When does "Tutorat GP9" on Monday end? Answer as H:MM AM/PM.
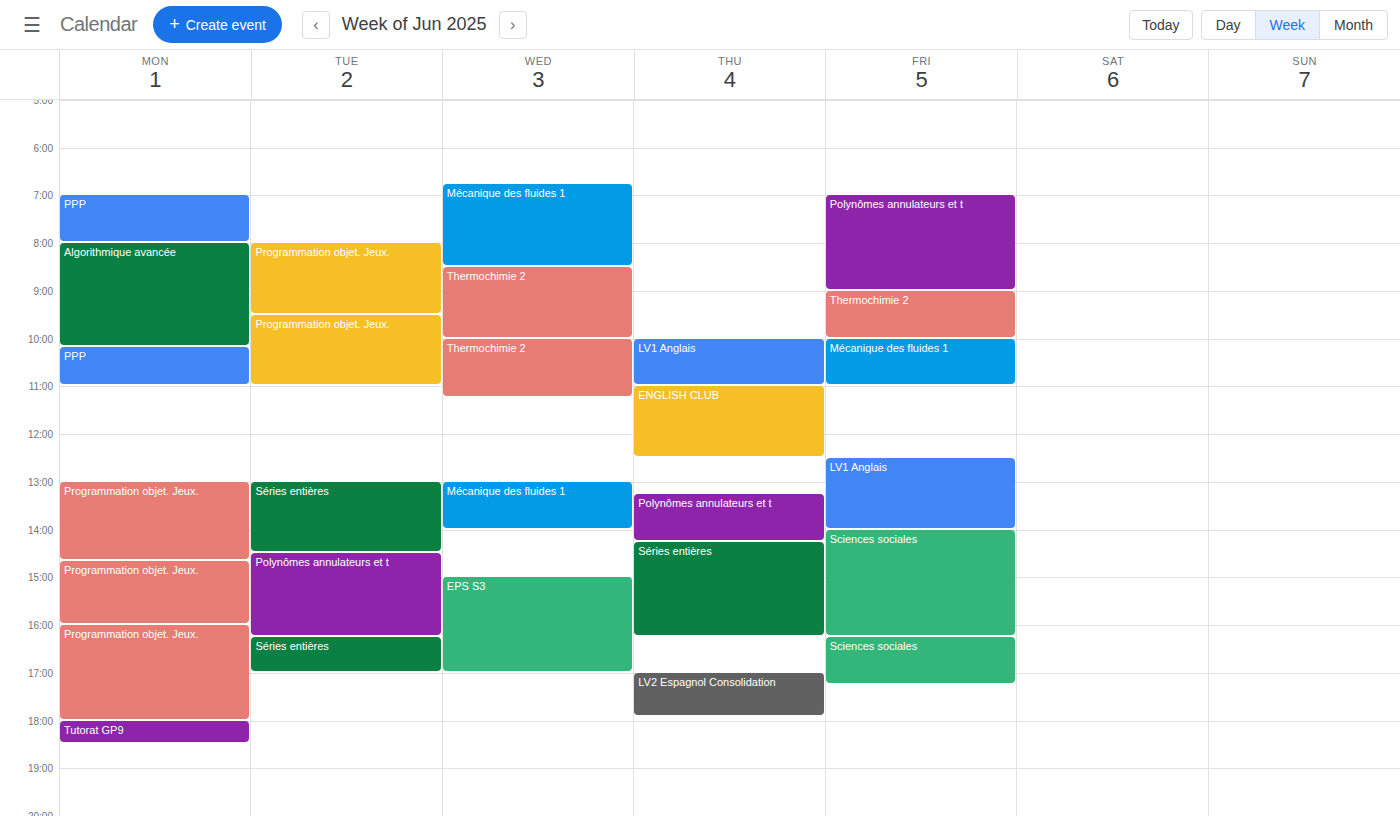
6:30 PM